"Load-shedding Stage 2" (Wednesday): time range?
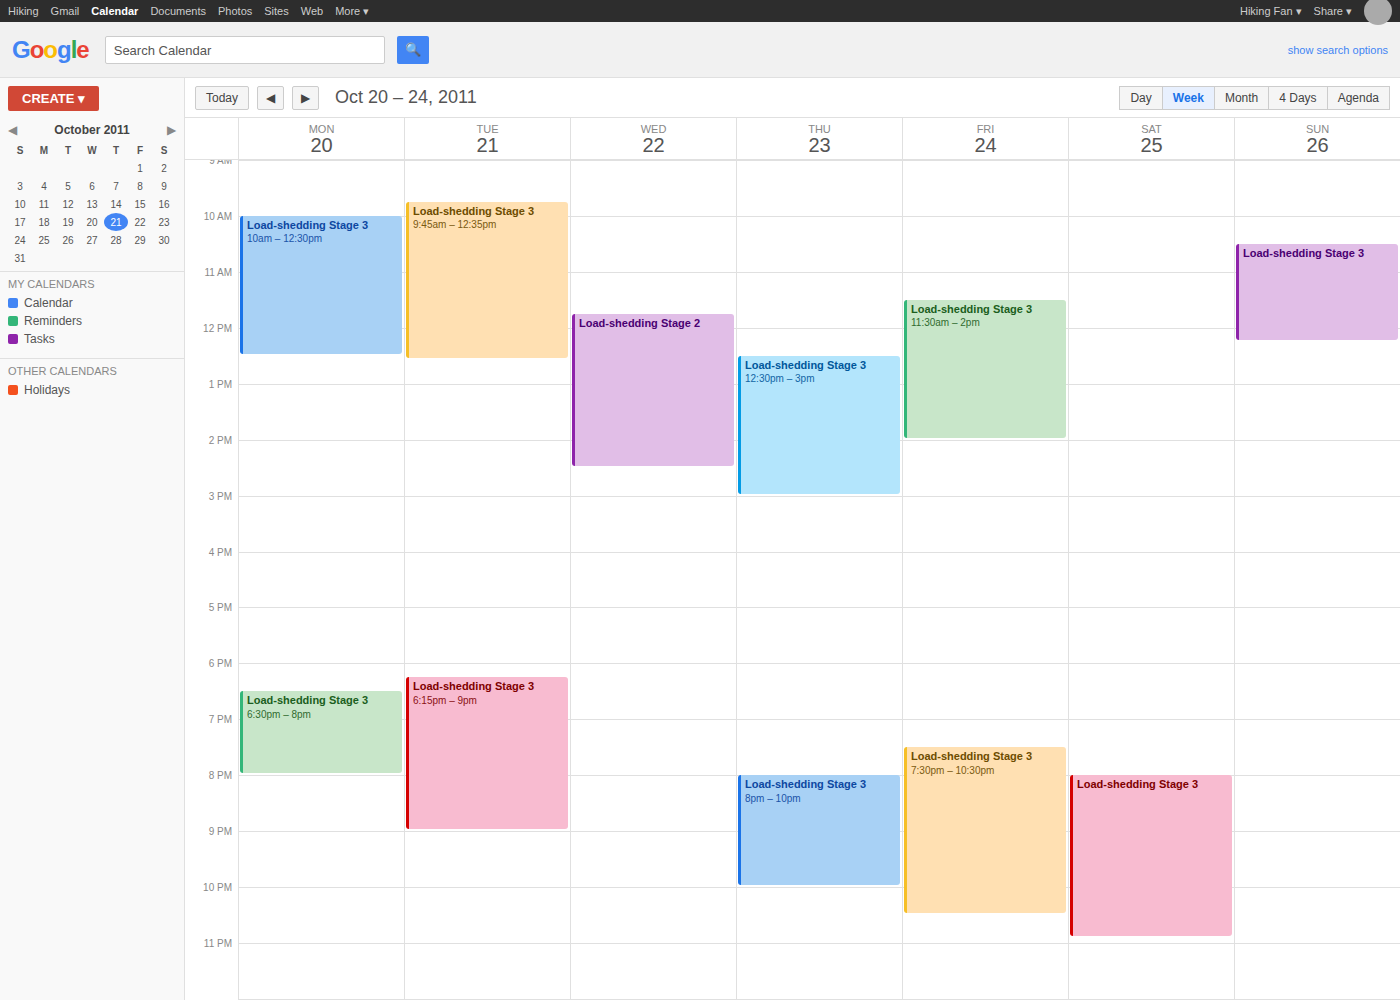
11:45 AM to 2:30 PM